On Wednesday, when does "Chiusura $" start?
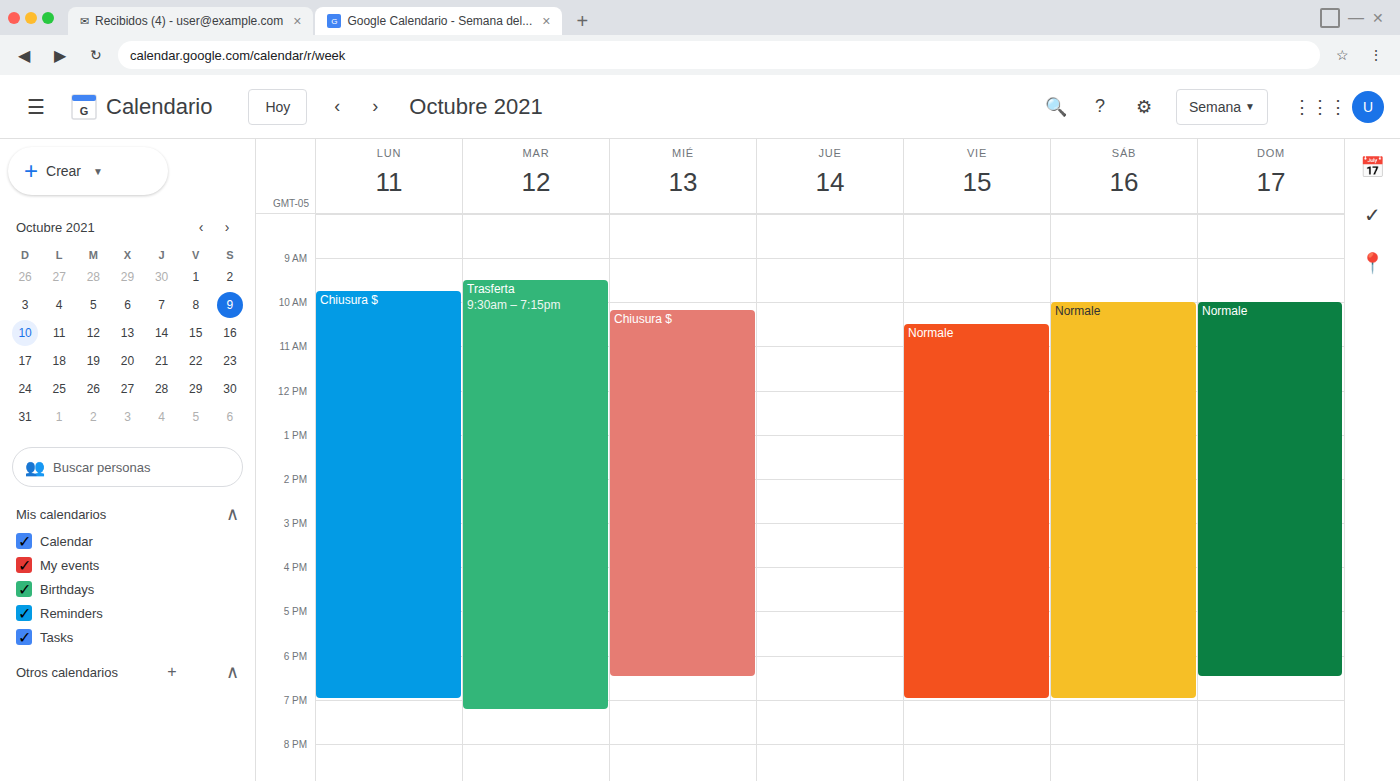
10:10 AM